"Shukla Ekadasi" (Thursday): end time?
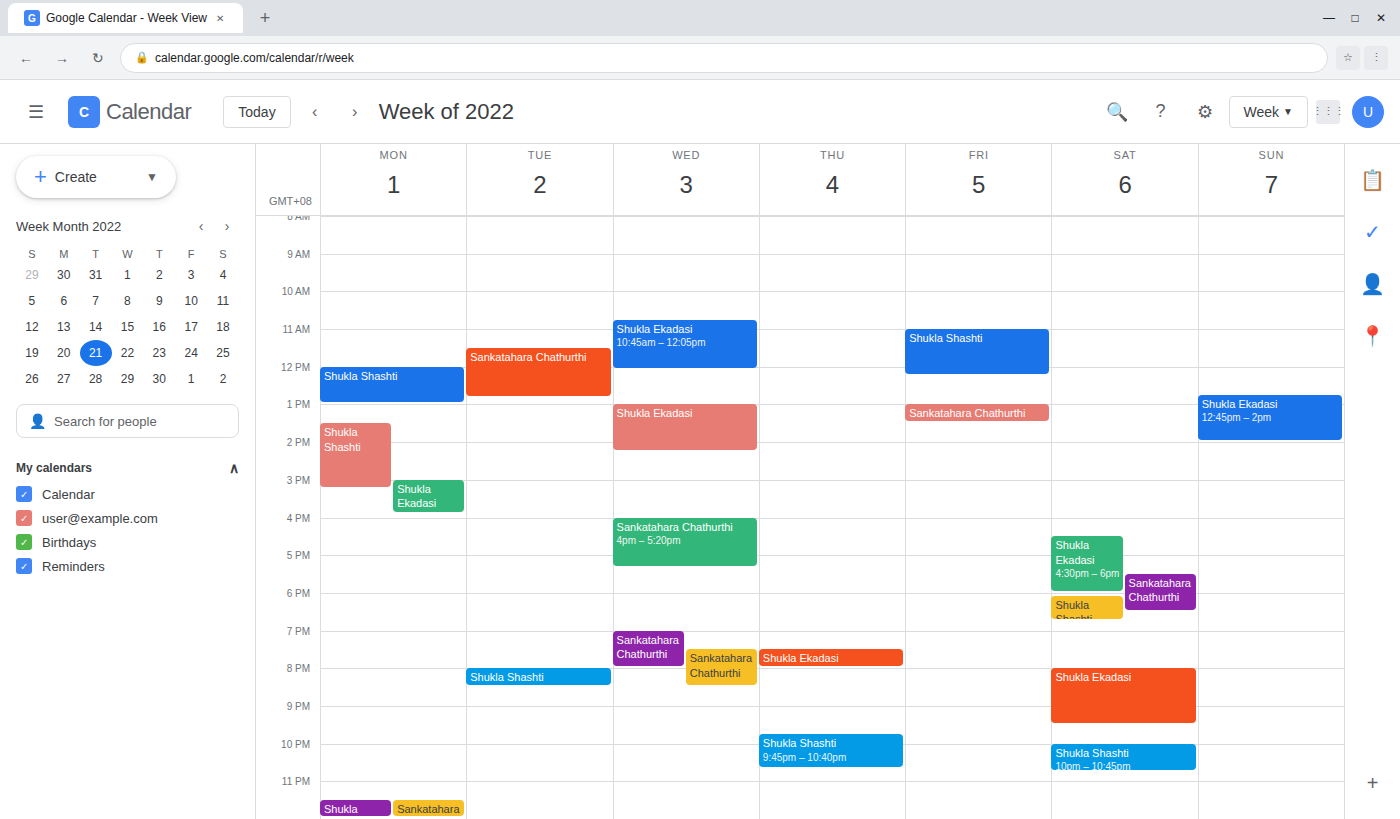
8:00 PM